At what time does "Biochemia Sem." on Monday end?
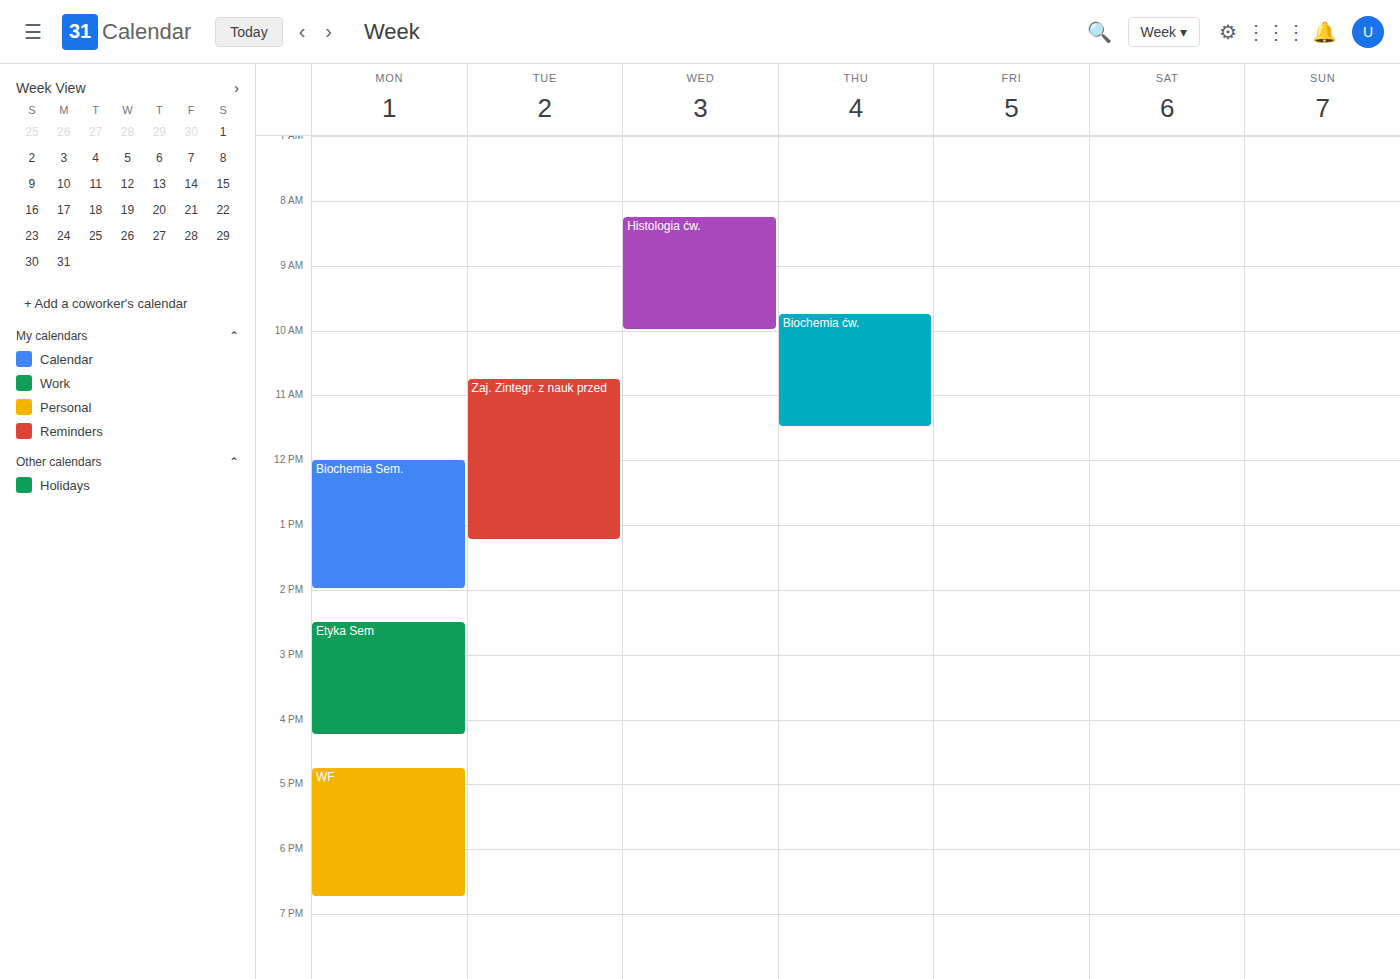
14:00